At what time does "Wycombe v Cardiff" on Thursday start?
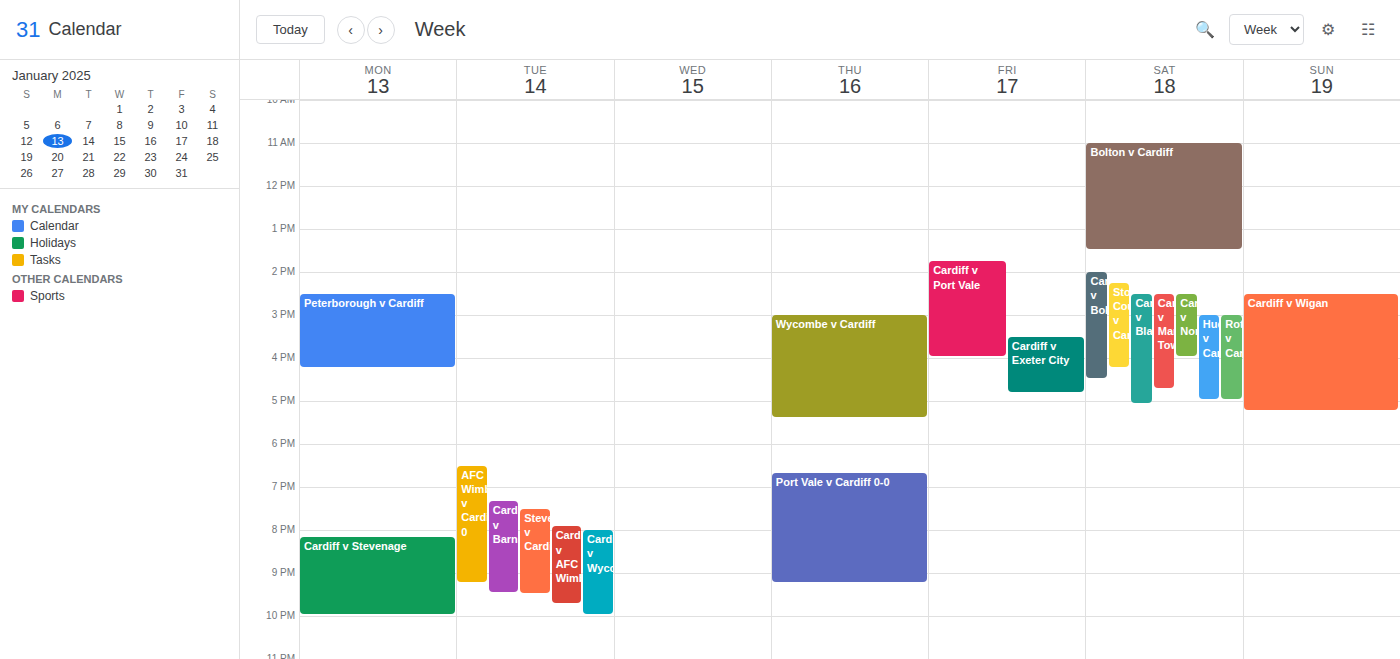
3:00 PM